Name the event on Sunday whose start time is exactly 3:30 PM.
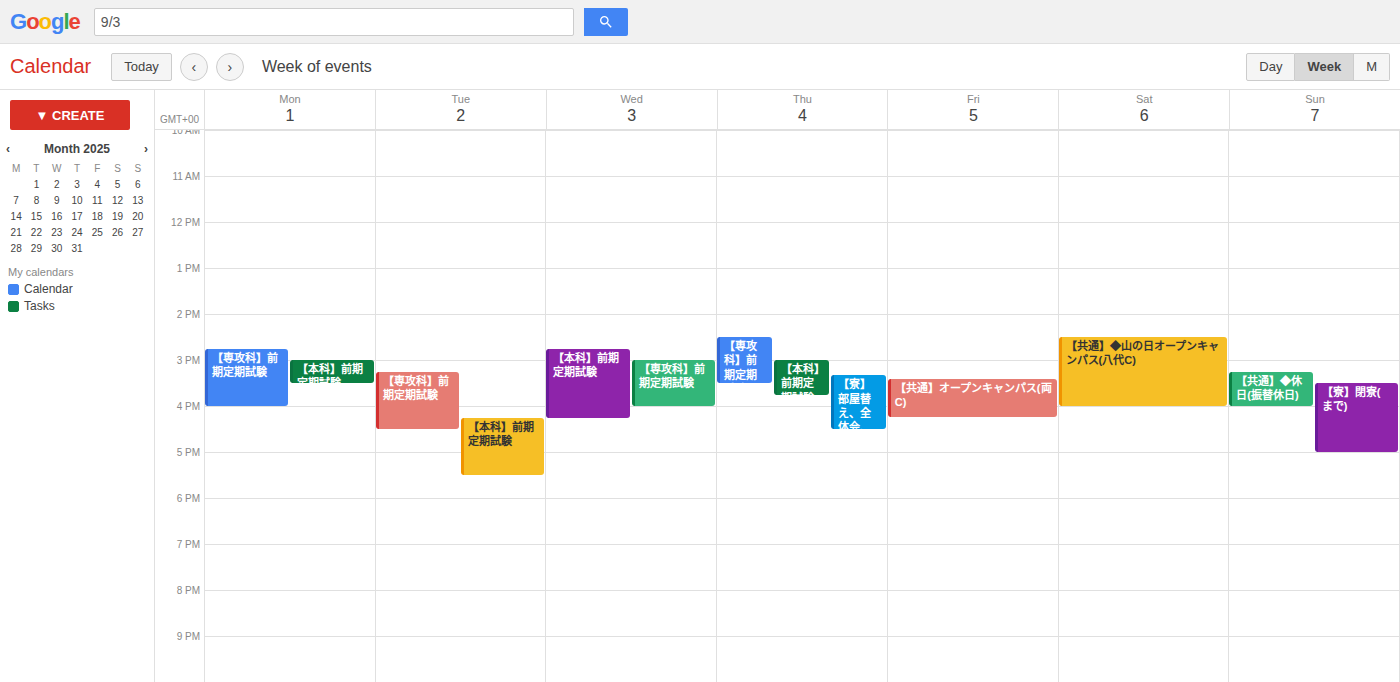
"【寮】閉寮( まで)"